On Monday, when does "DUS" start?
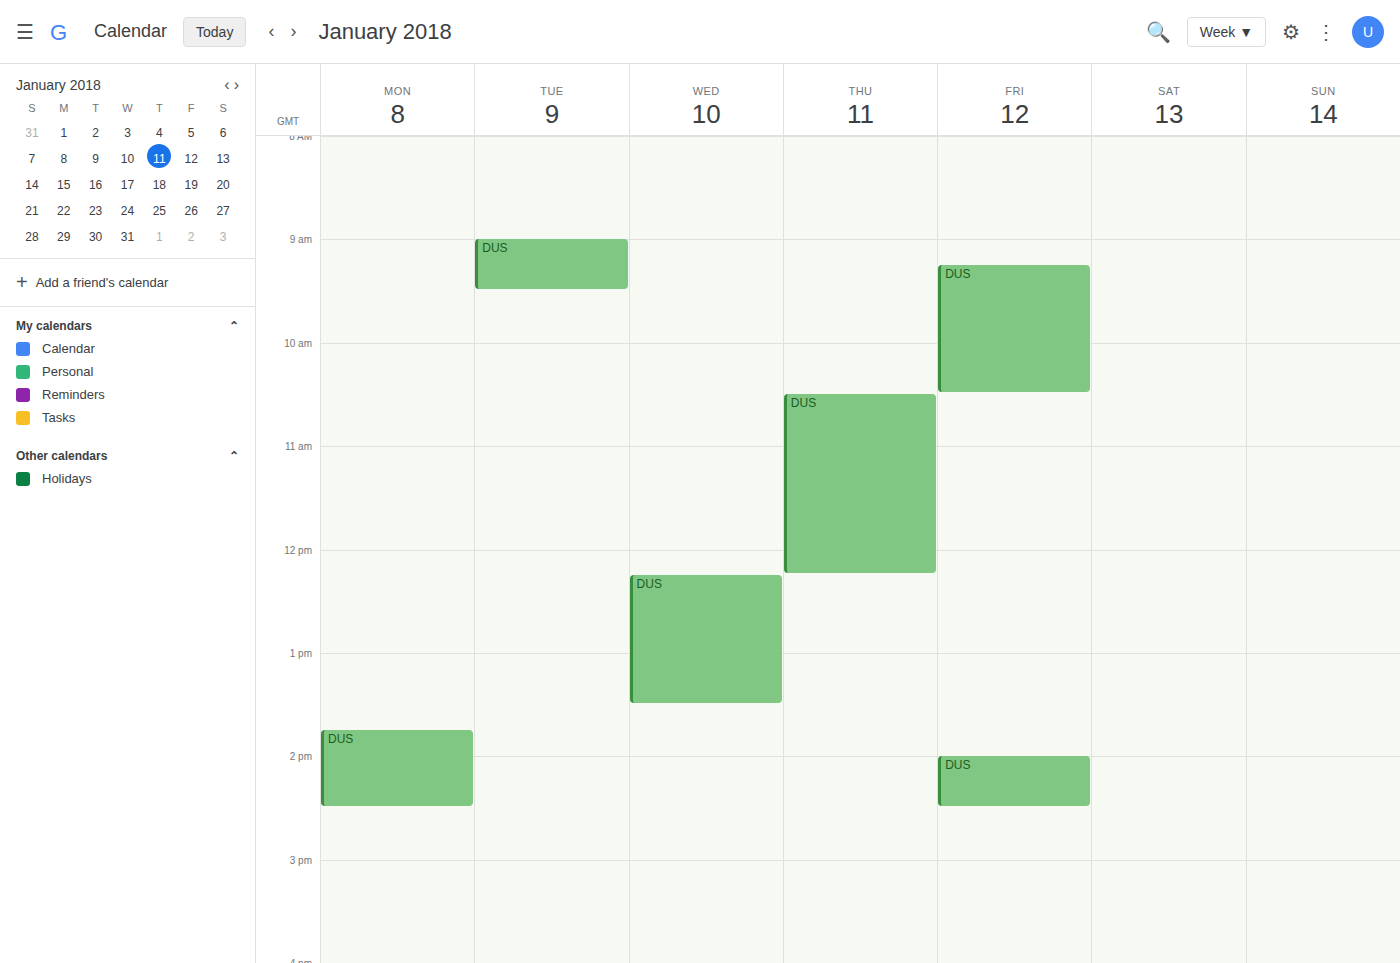
1:45 PM